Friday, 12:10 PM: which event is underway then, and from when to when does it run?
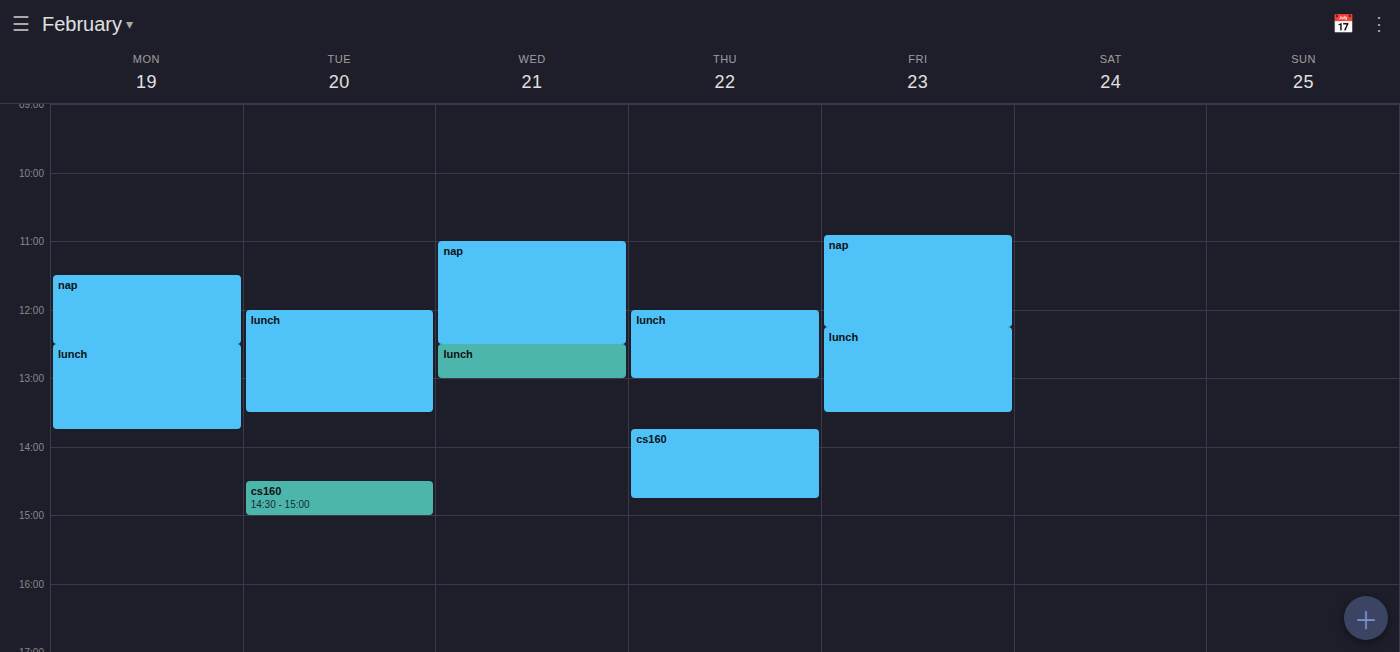
"nap", 10:55 AM to 12:15 PM